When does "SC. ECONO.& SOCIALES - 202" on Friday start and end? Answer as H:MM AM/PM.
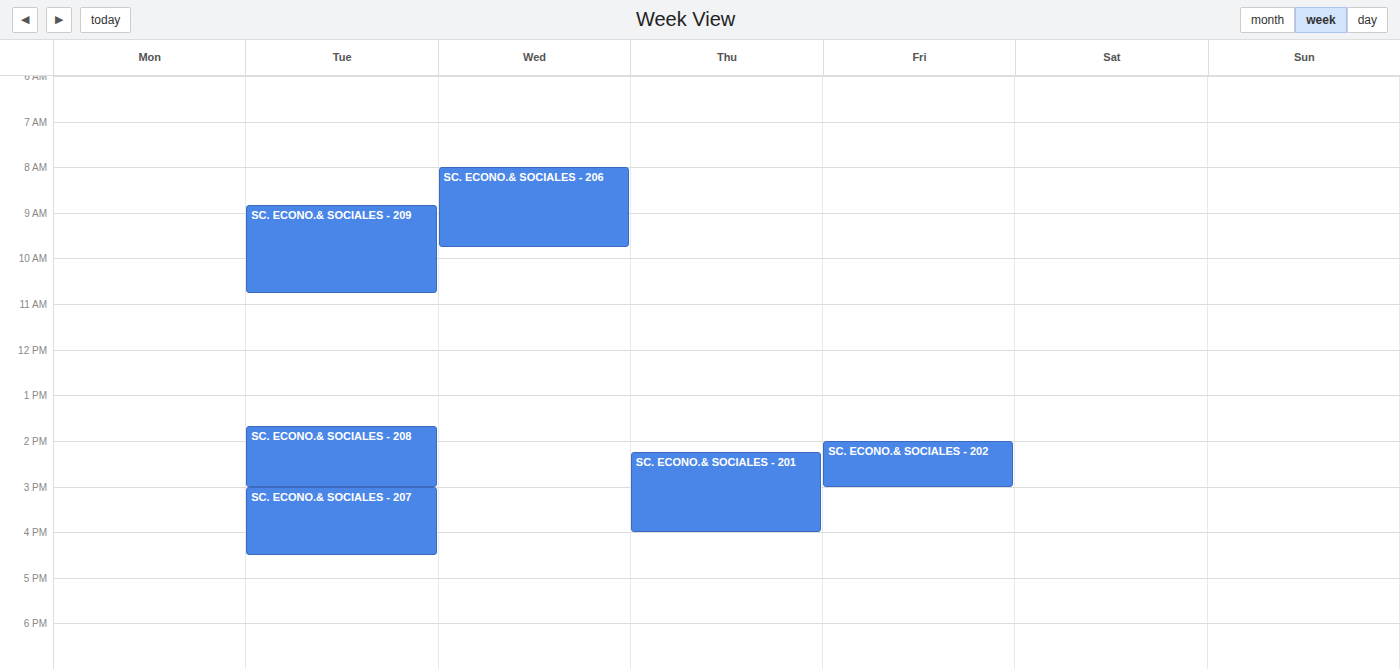
2:00 PM to 3:00 PM